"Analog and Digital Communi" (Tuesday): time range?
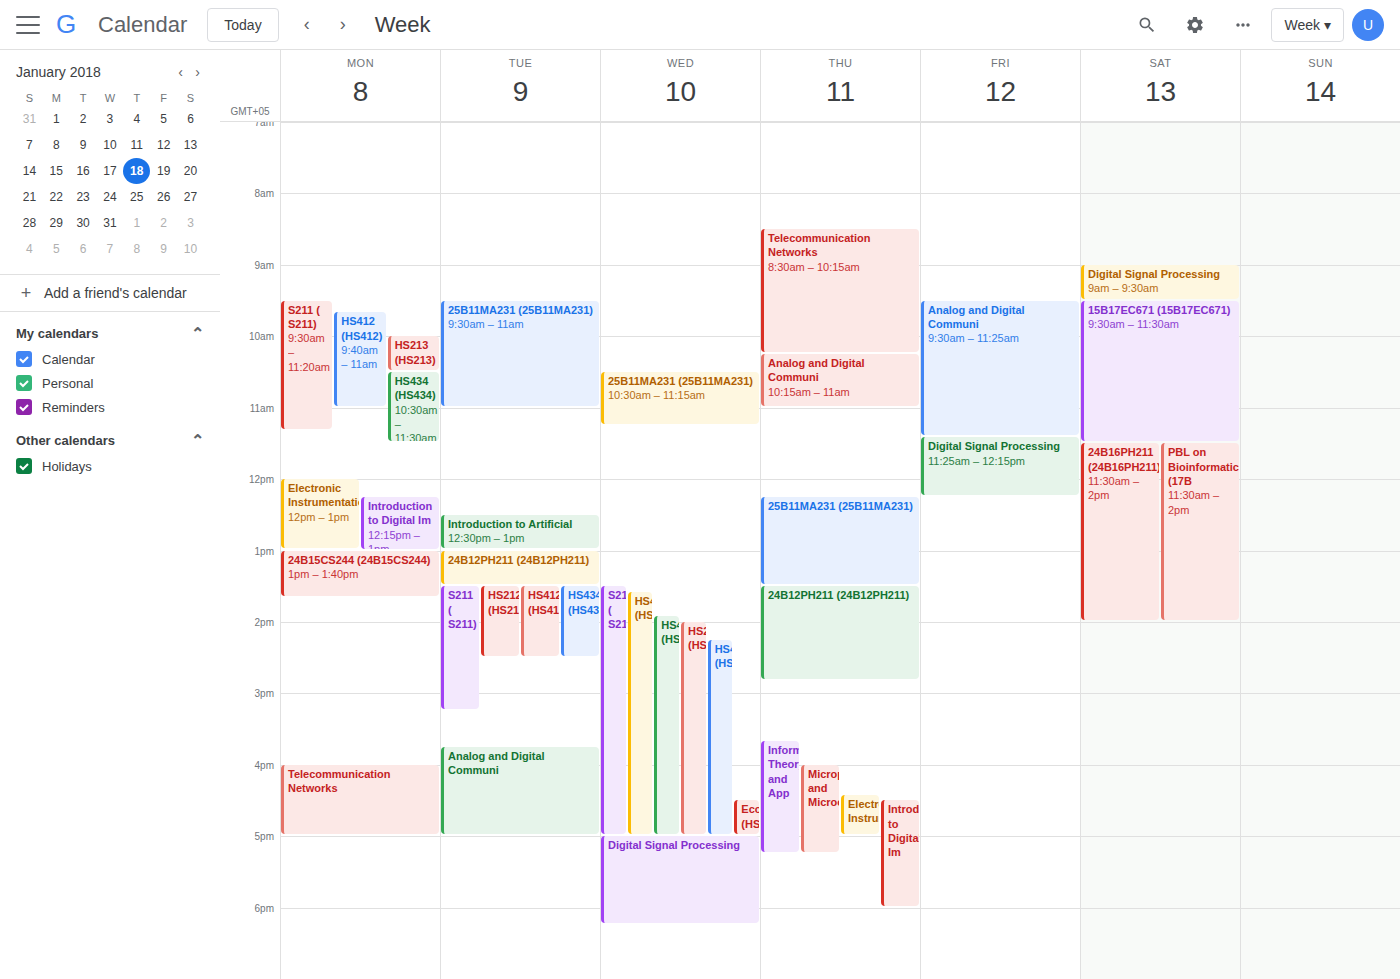
3:45 PM to 5:00 PM